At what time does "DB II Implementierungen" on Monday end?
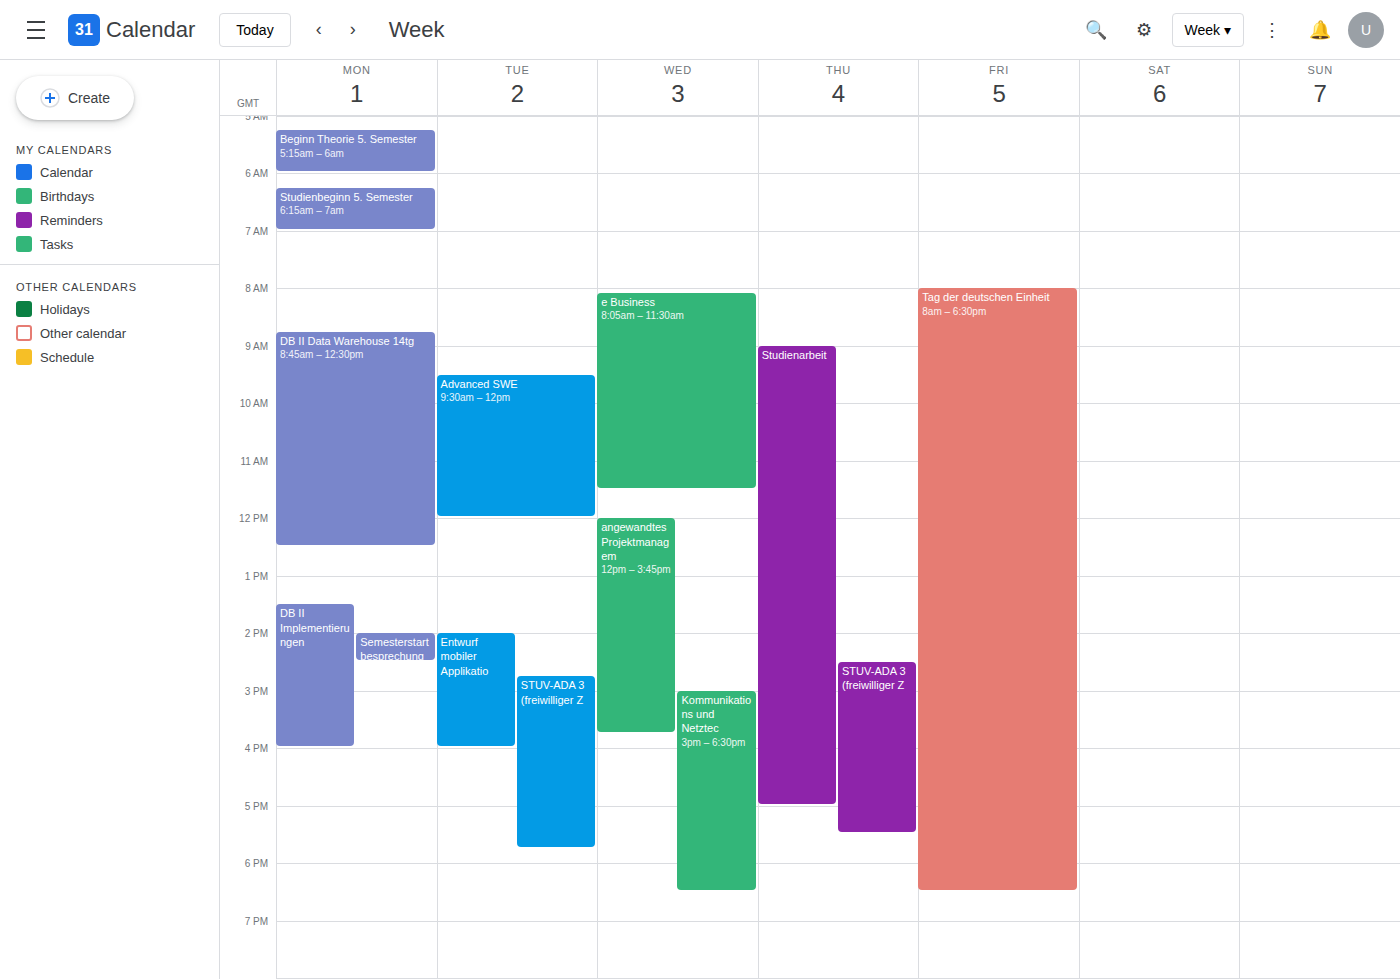
4:00 PM